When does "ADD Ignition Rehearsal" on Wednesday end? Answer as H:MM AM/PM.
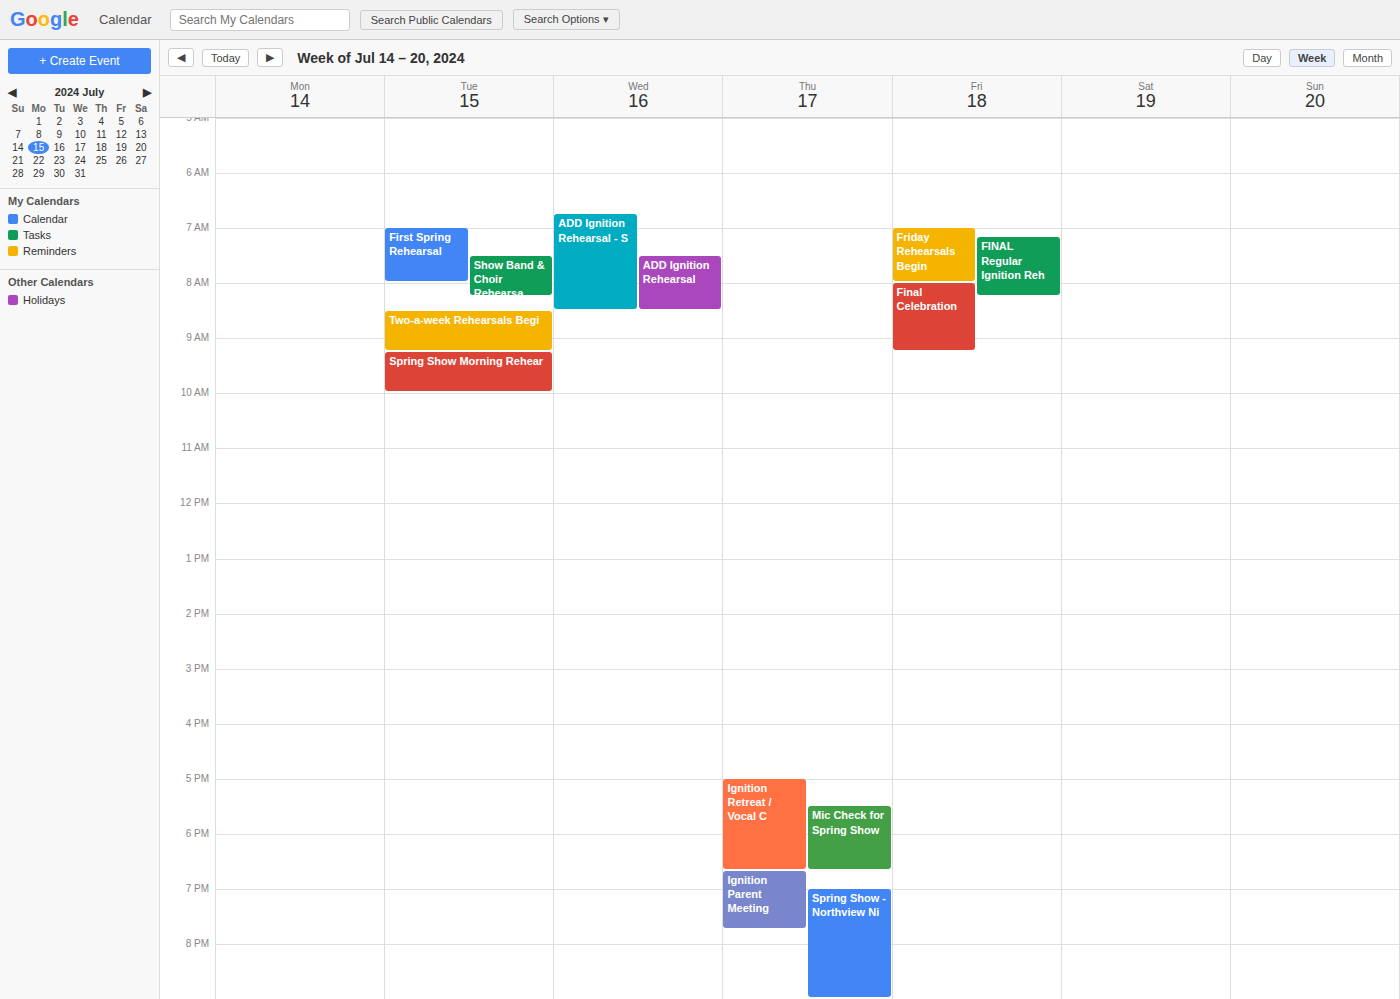
8:30 AM